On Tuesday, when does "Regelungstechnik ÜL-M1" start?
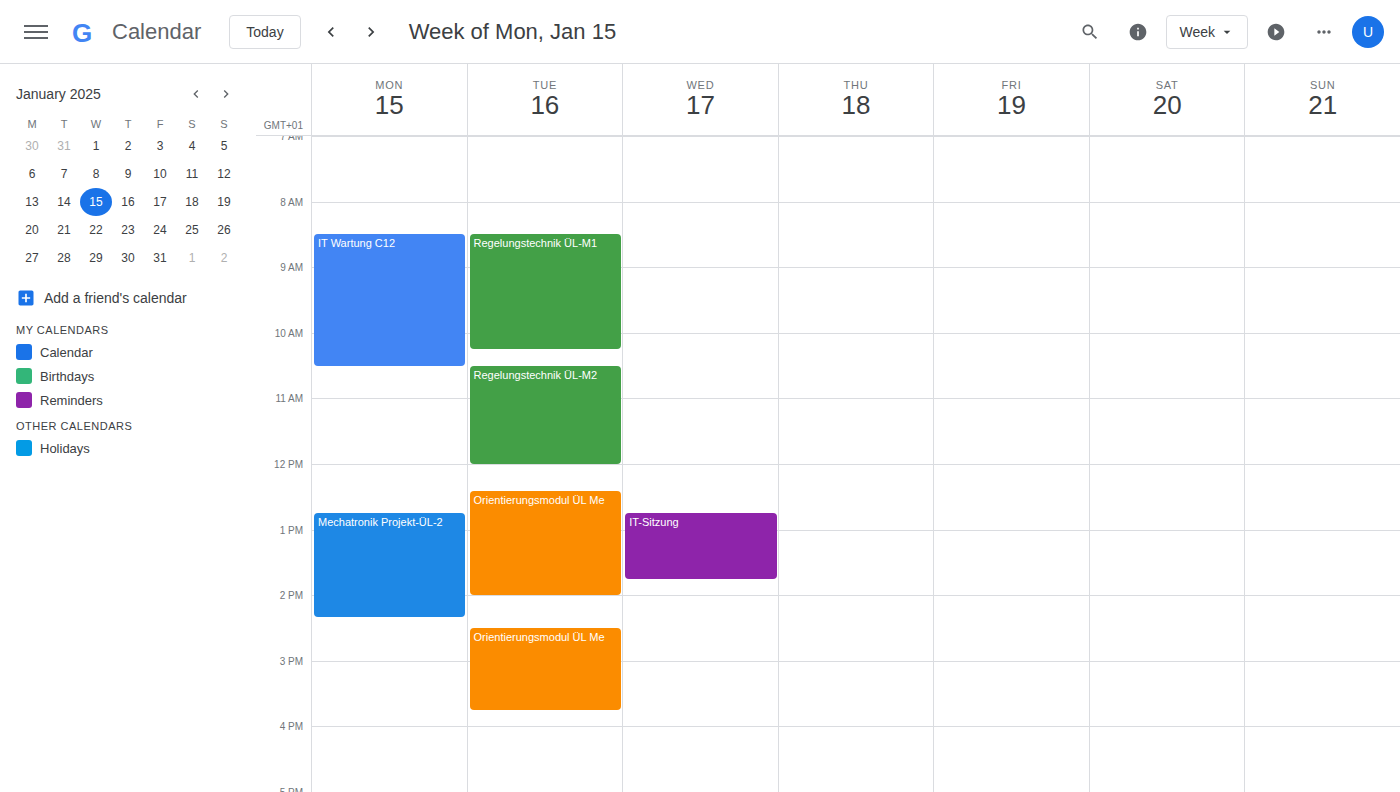
8:30 AM